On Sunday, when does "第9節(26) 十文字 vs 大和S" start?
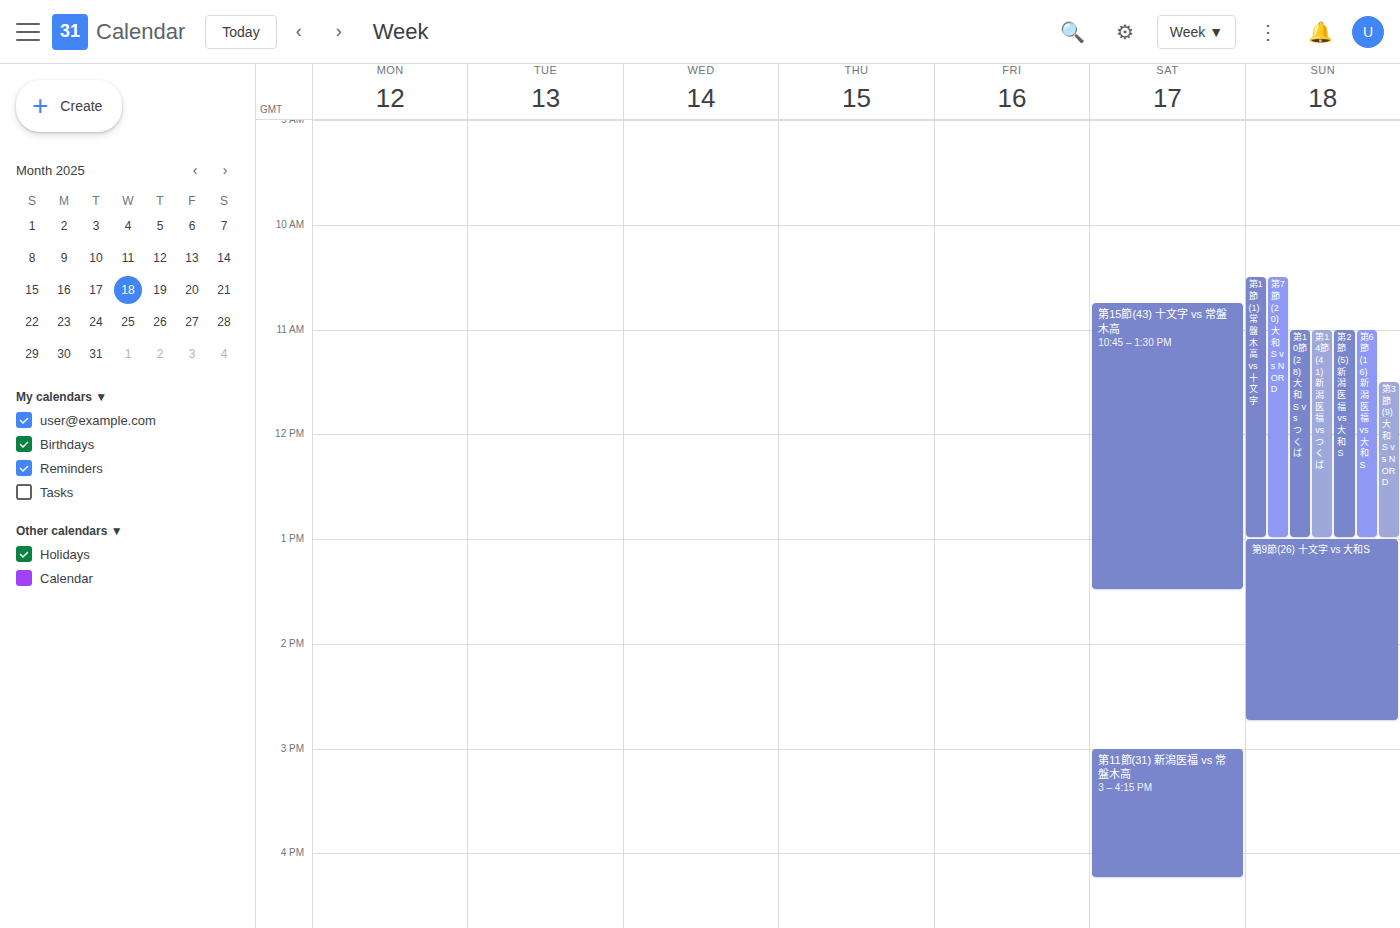
1:00 PM